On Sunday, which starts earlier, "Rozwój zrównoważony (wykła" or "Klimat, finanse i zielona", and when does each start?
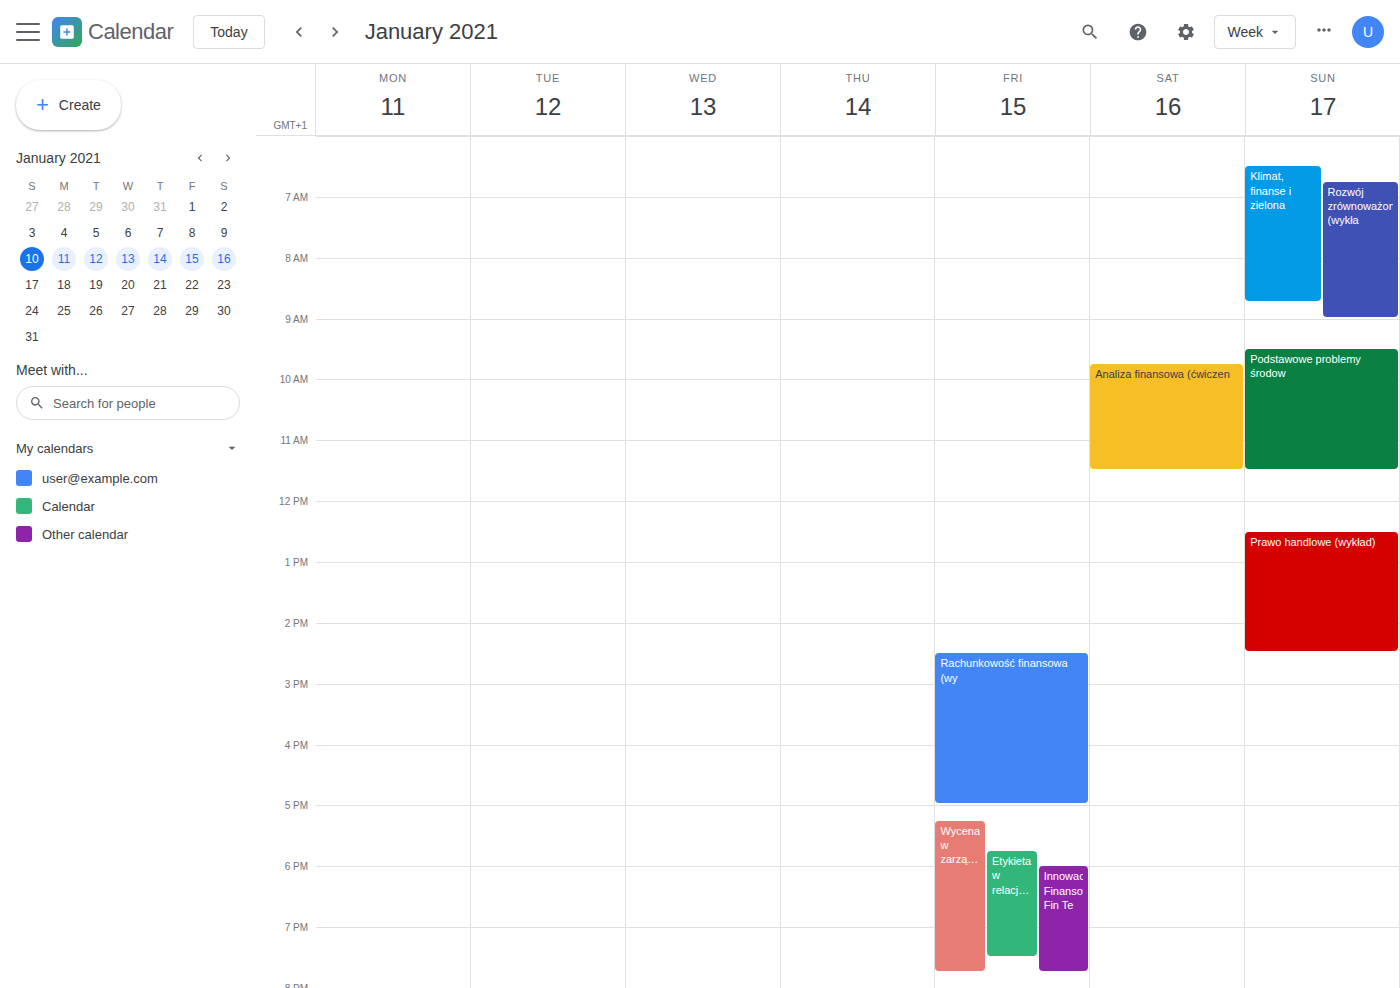
"Klimat, finanse i zielona" 6:30 AM; "Rozwój zrównoważony (wykła" 6:45 AM.